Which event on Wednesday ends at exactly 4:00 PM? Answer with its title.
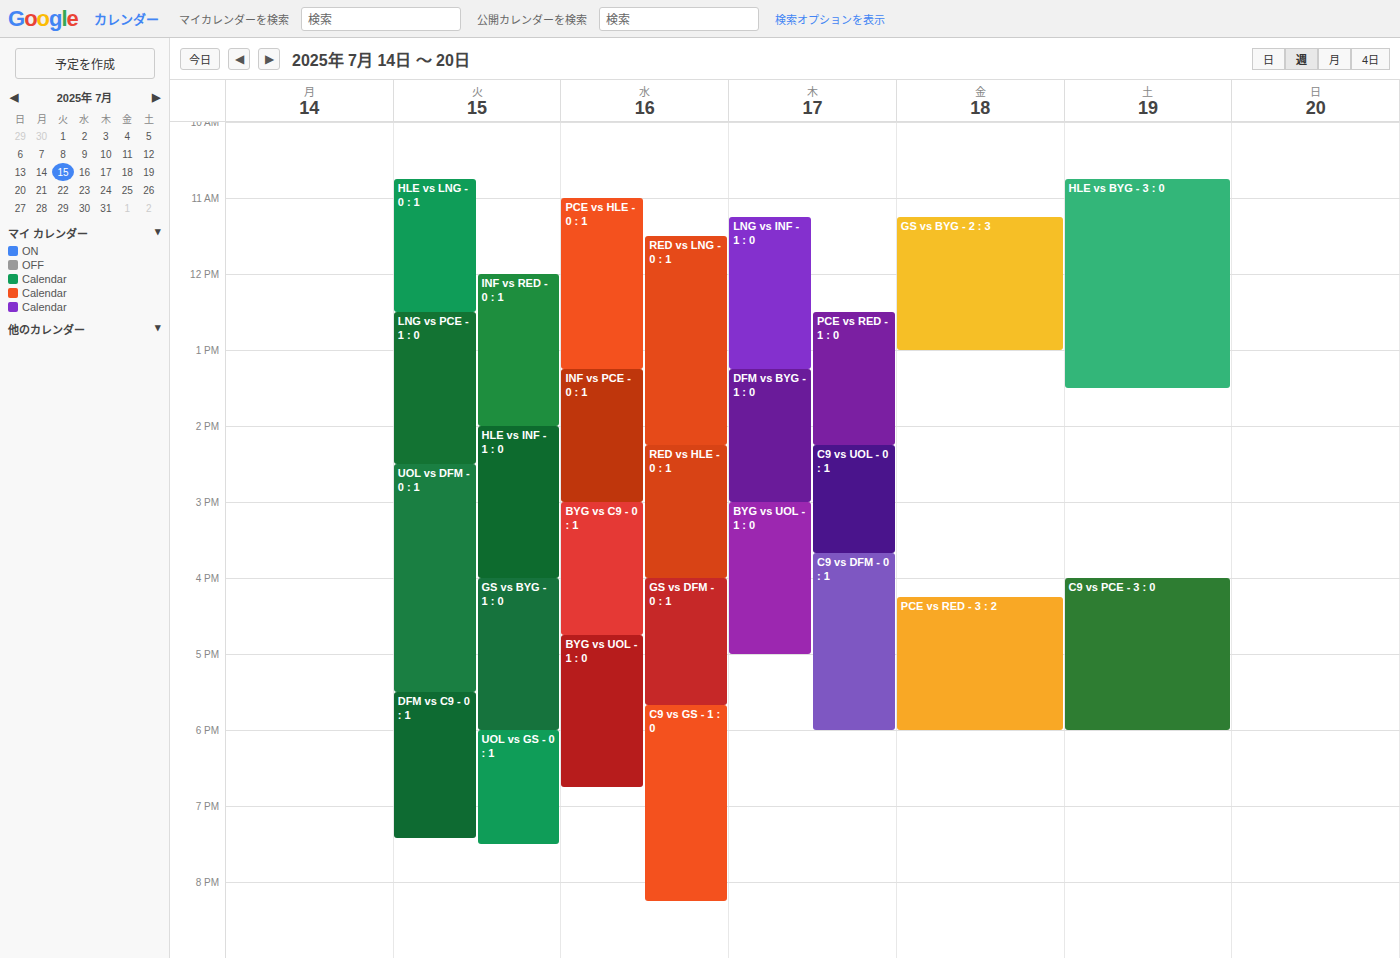
"RED vs HLE - 0 : 1"